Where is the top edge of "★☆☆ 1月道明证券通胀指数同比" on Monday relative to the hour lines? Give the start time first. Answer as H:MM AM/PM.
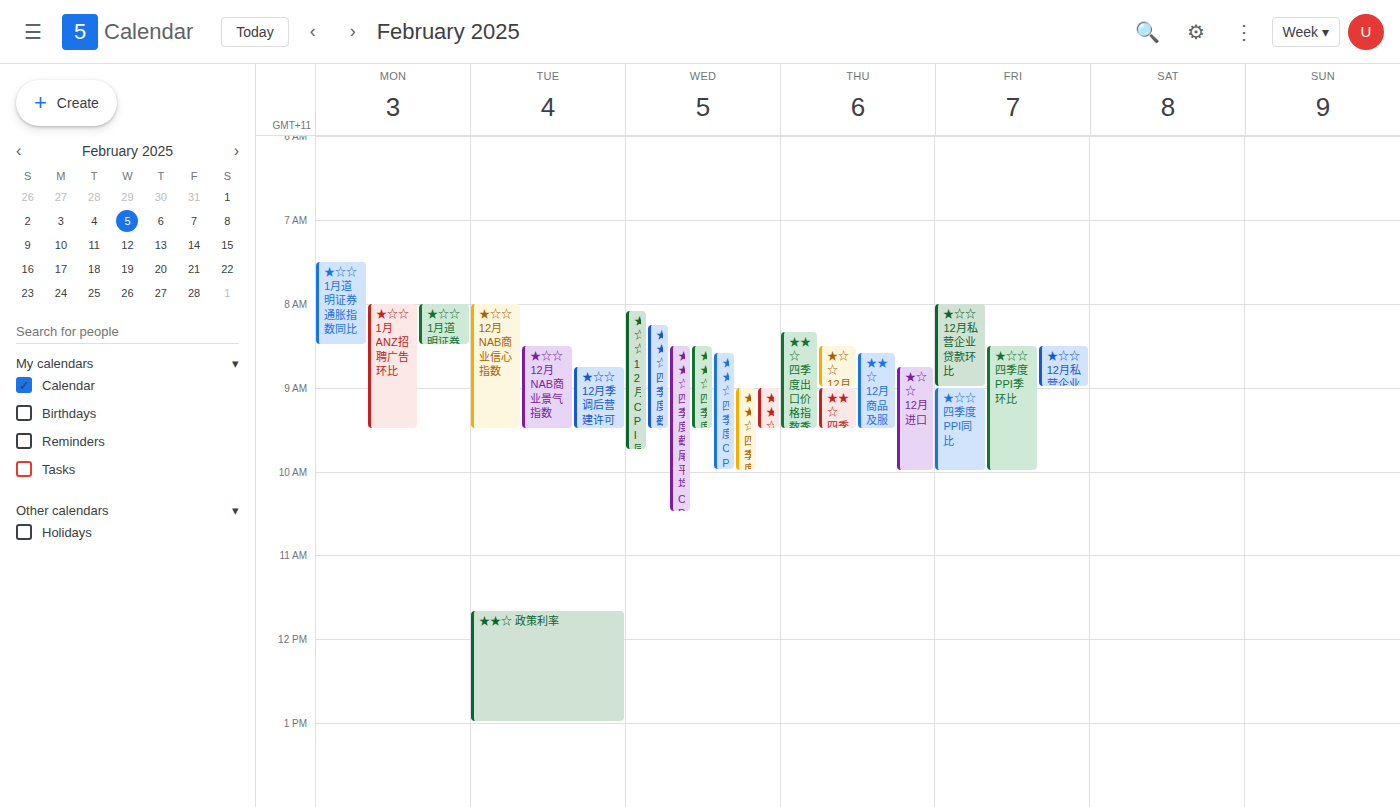
7:30 AM -- halfway between the 7 AM and 8 AM lines.